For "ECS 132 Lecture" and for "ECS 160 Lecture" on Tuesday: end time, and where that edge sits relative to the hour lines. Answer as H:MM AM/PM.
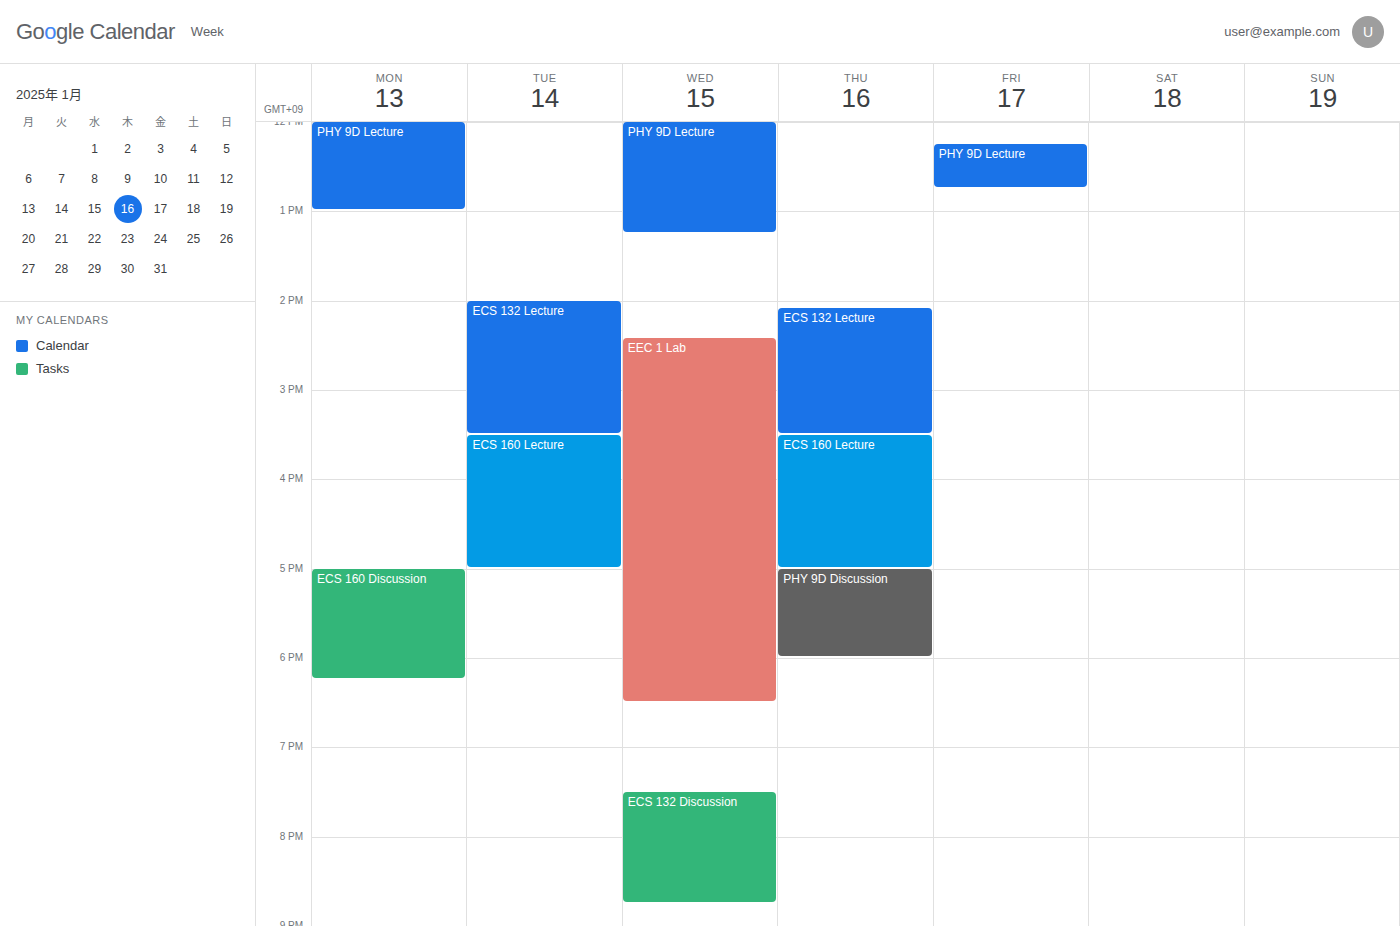
"ECS 132 Lecture": 3:30 PM, halfway between the 3 PM and 4 PM lines. "ECS 160 Lecture": 5:00 PM, exactly on the 5 PM line.